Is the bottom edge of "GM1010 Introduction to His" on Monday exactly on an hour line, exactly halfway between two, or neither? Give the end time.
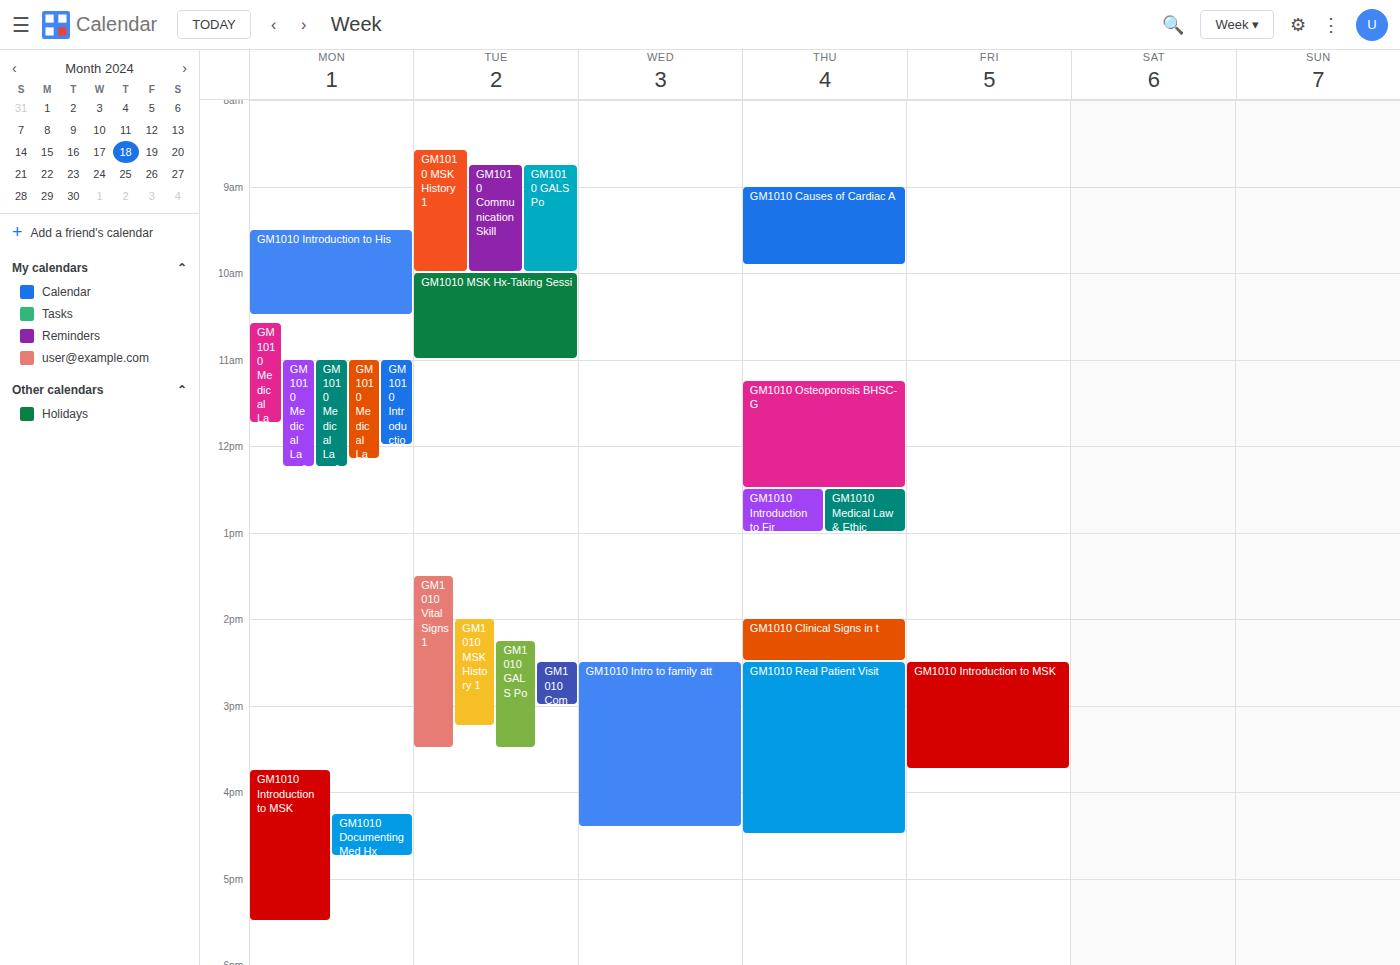
10:30 AM -- halfway between the 10 AM and 11 AM lines.